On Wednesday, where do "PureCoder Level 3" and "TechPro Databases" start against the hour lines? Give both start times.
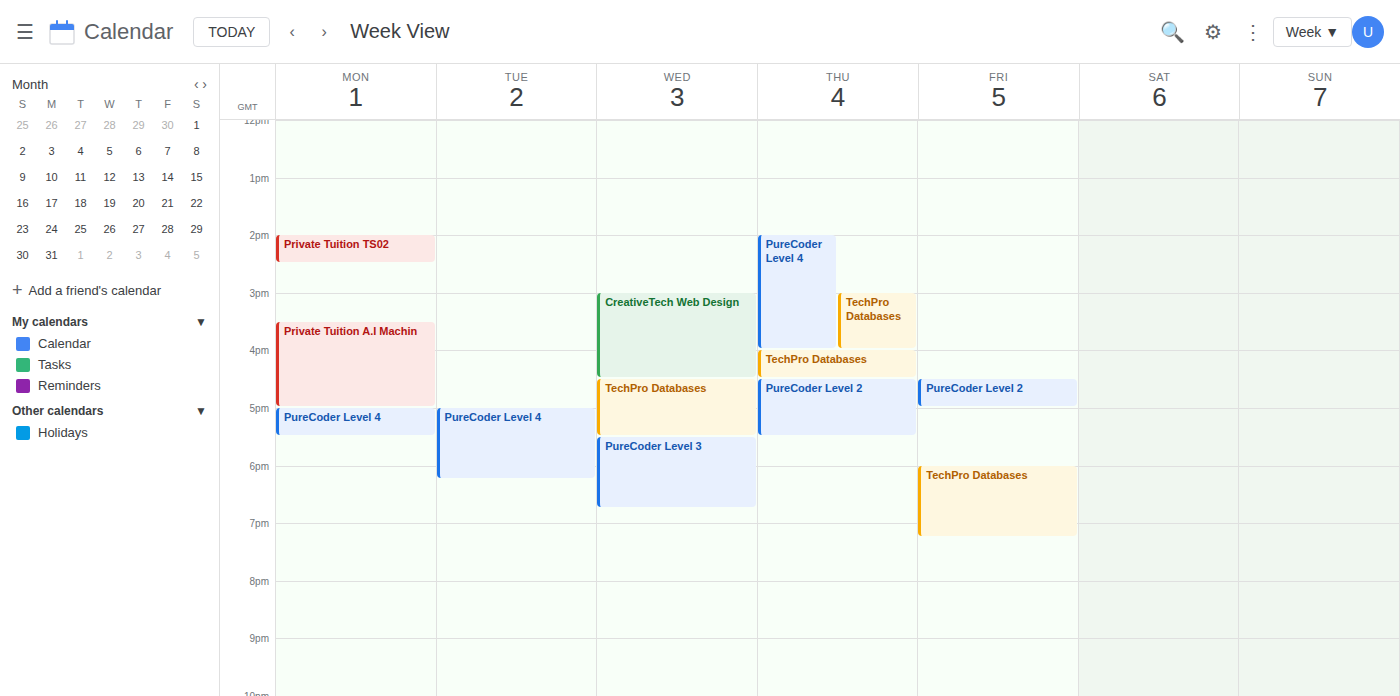
"PureCoder Level 3": 5:30 PM, halfway between the 5 PM and 6 PM lines. "TechPro Databases": 4:30 PM, halfway between the 4 PM and 5 PM lines.